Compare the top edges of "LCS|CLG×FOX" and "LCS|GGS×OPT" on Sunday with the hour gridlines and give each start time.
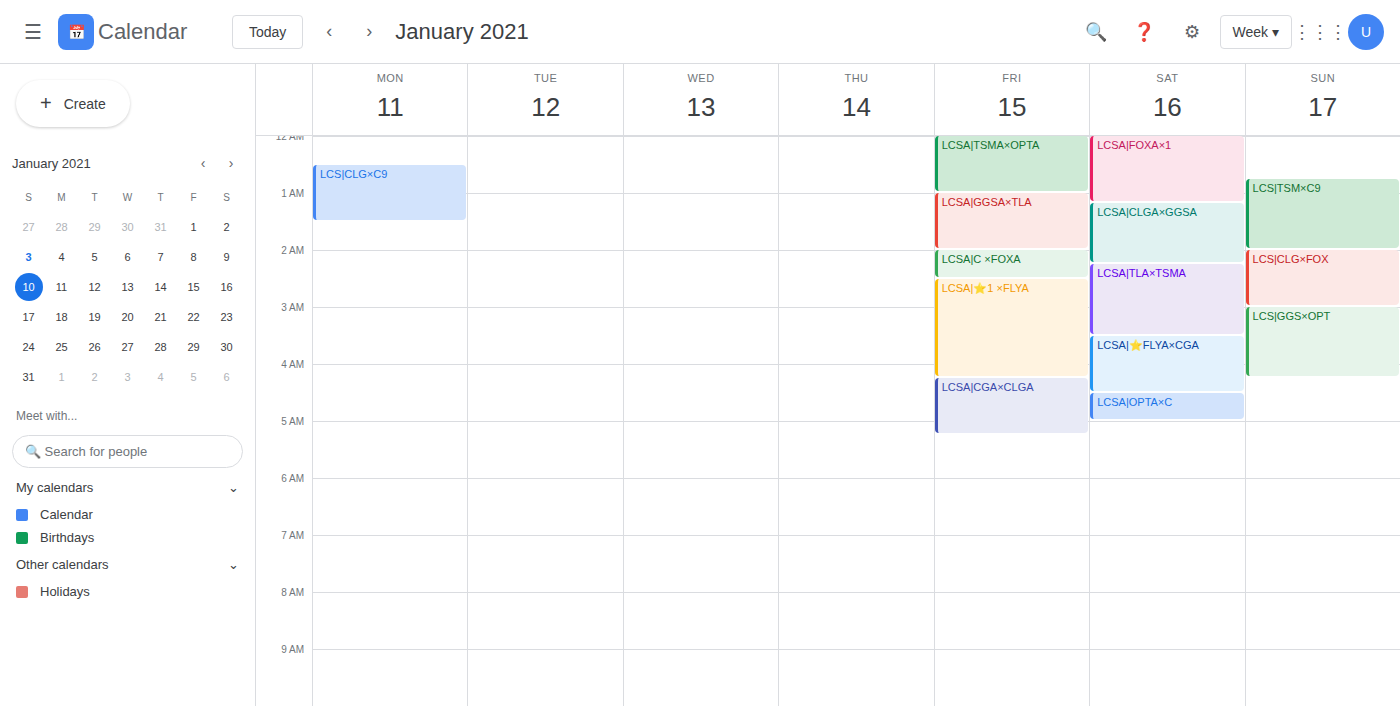
"LCS|CLG×FOX": 2:00 AM, exactly on the 2 AM line. "LCS|GGS×OPT": 3:00 AM, exactly on the 3 AM line.